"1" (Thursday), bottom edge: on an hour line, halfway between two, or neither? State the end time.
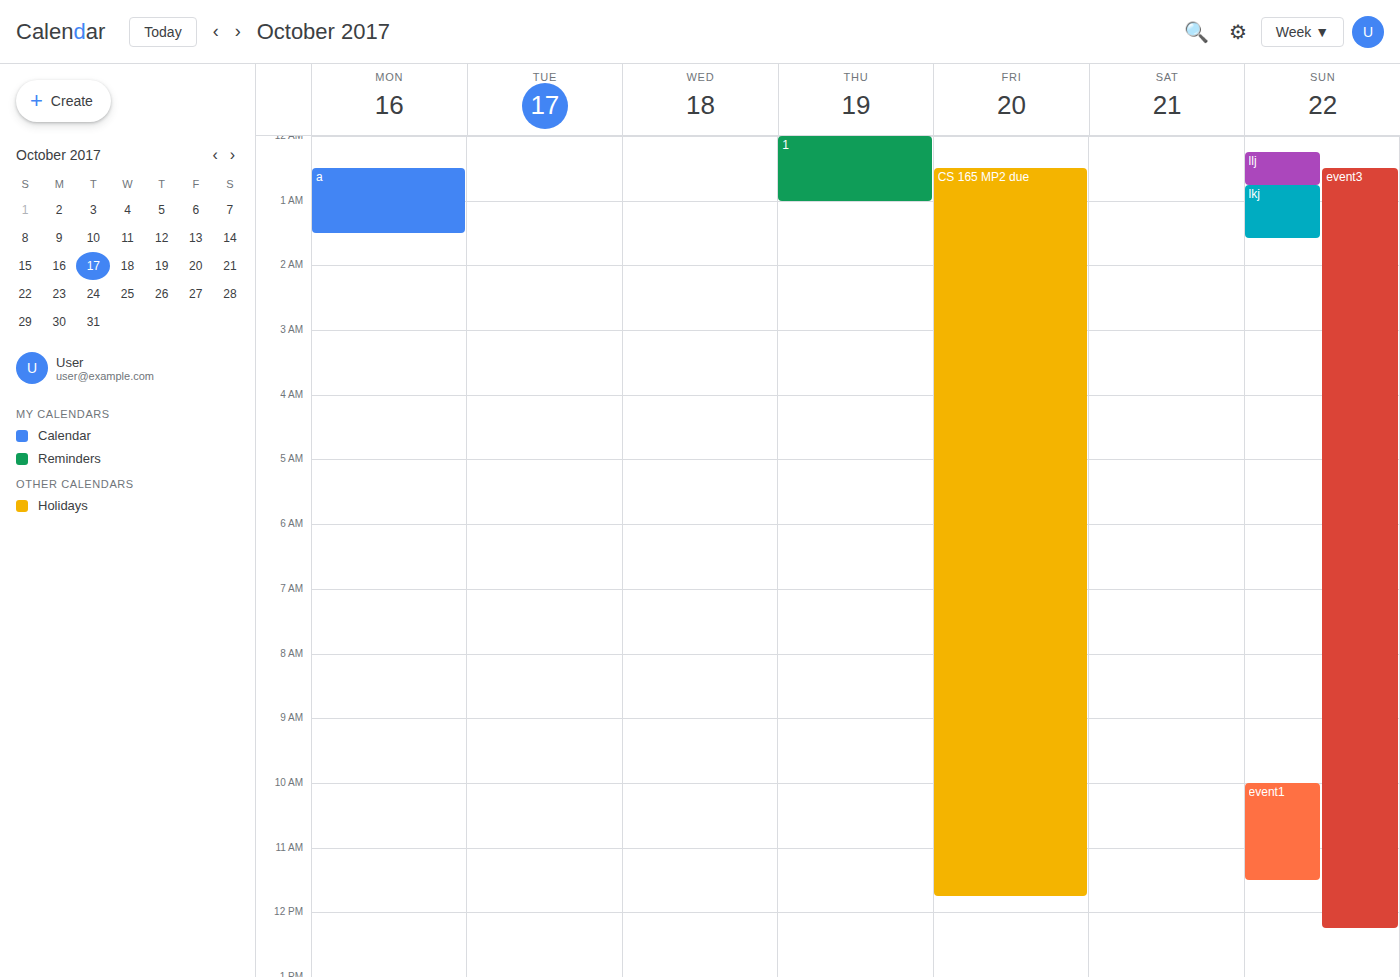
1:00 AM -- exactly on the 1 AM line.